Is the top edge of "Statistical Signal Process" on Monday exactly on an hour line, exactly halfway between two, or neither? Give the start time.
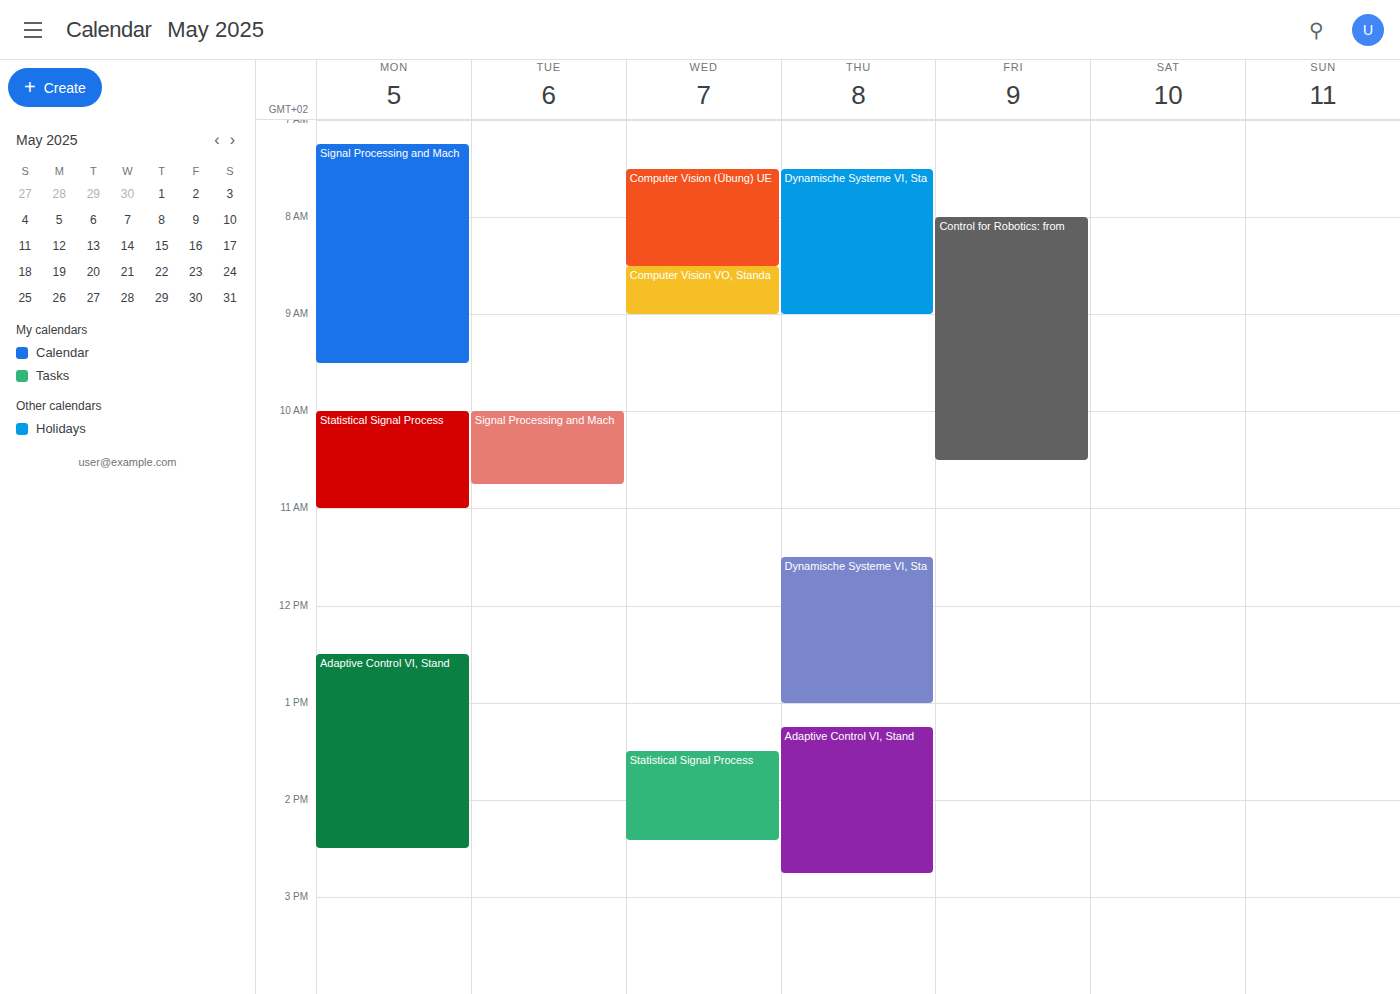
10:00 -- exactly on the 10:00 line.